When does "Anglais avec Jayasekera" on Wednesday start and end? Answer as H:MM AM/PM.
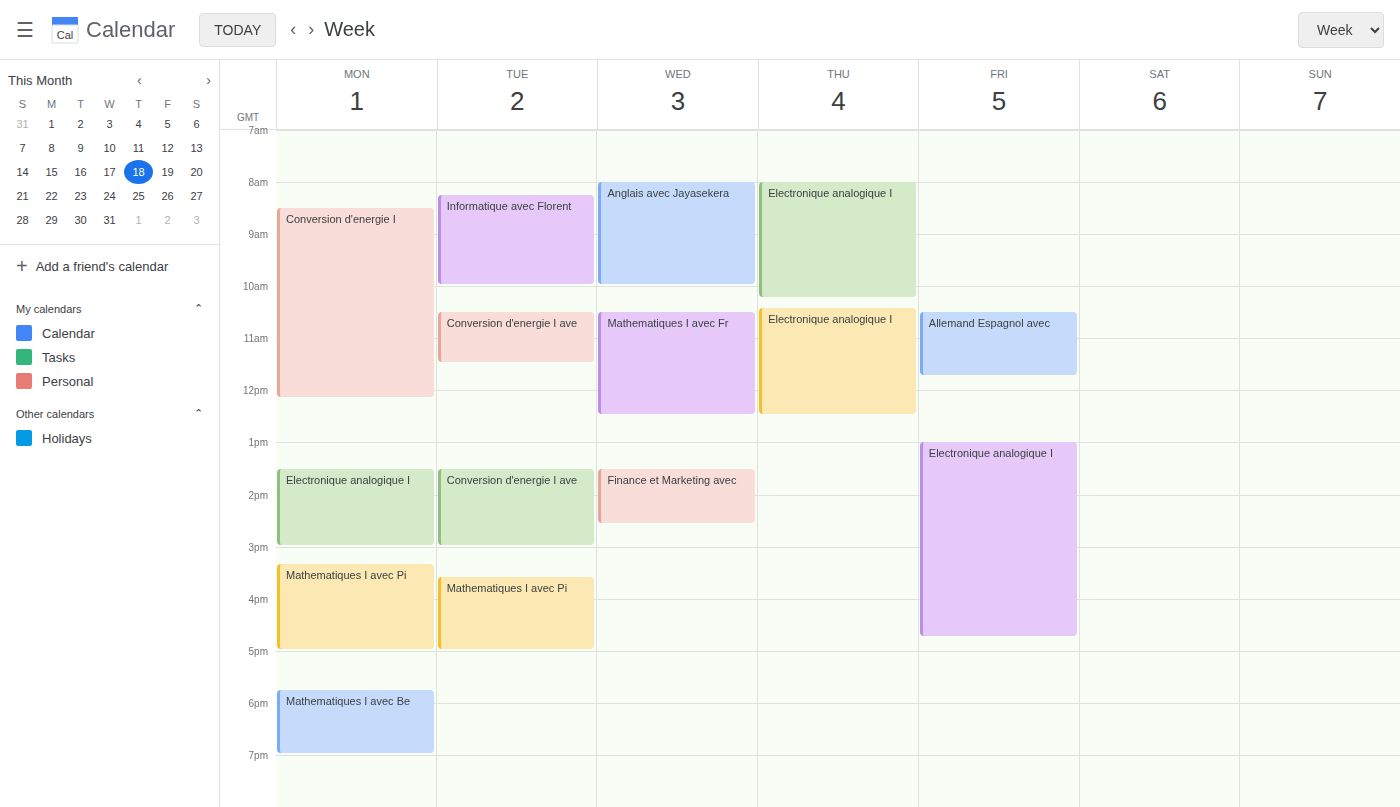
8:00 AM to 10:00 AM